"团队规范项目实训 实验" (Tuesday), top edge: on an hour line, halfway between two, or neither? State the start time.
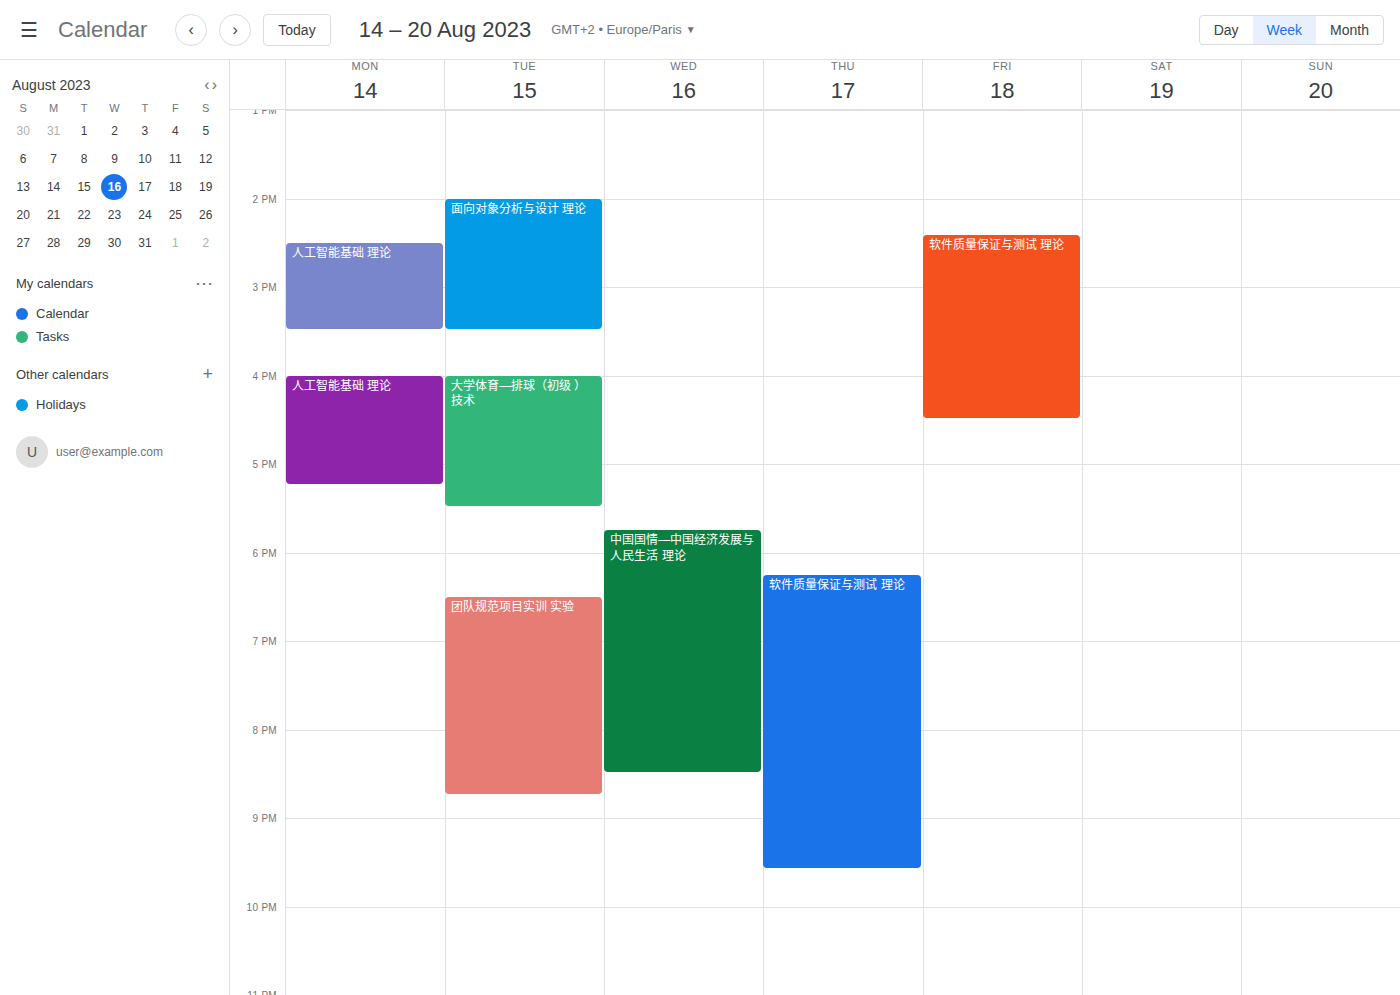
6:30 PM -- halfway between the 6 PM and 7 PM lines.